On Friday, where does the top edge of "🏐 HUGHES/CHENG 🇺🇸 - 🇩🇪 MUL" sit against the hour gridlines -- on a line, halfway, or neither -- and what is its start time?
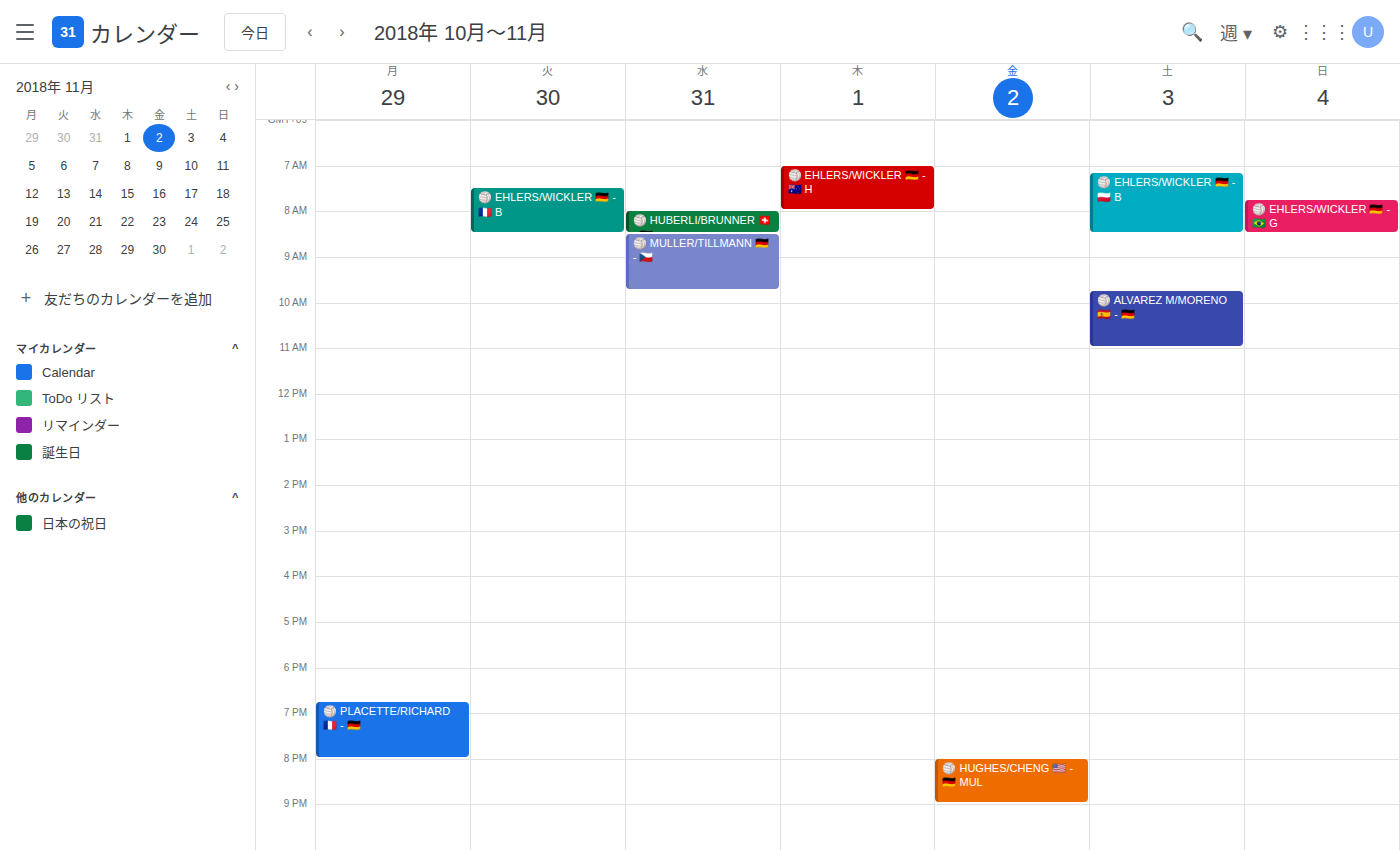
8:00 PM -- exactly on the 8 PM line.